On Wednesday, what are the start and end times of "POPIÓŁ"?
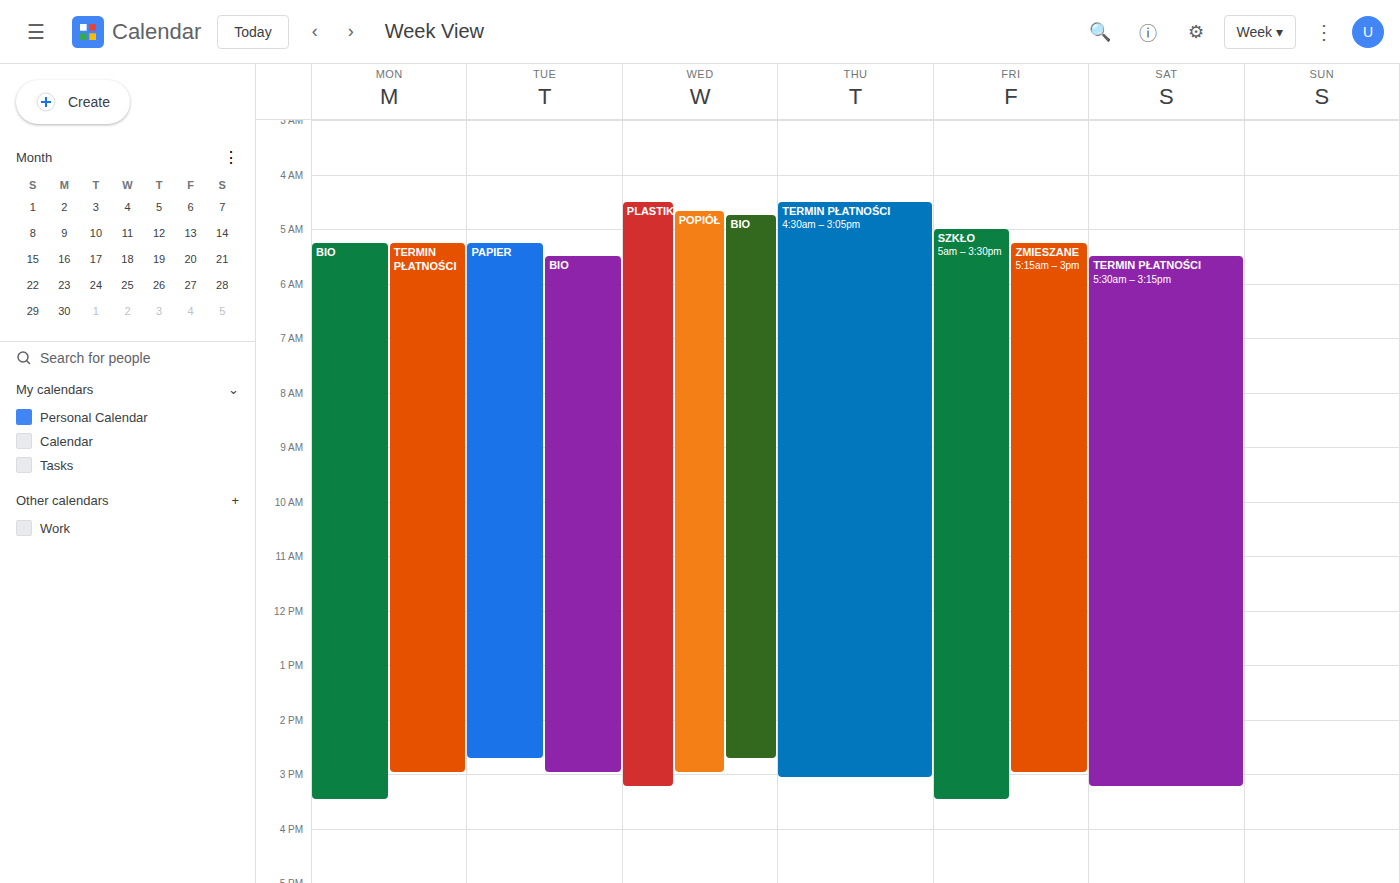
4:40 AM to 3:00 PM